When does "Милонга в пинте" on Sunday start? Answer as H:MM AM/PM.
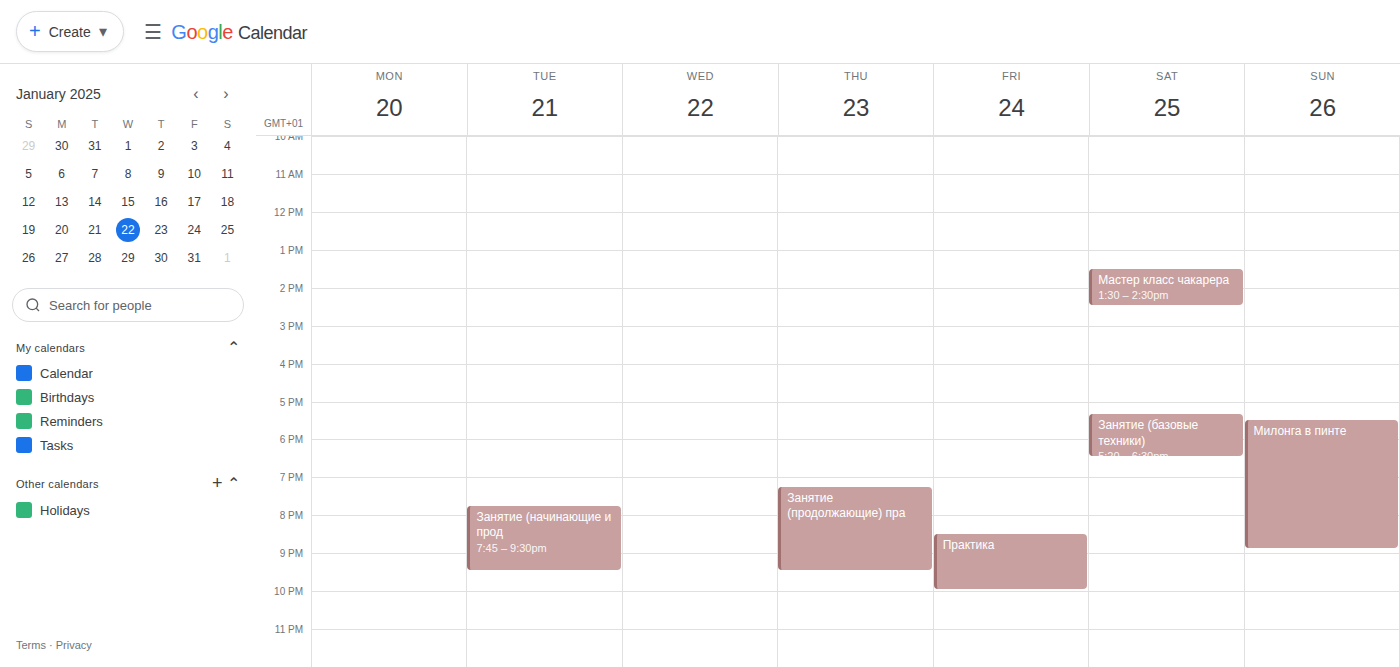
5:30 PM